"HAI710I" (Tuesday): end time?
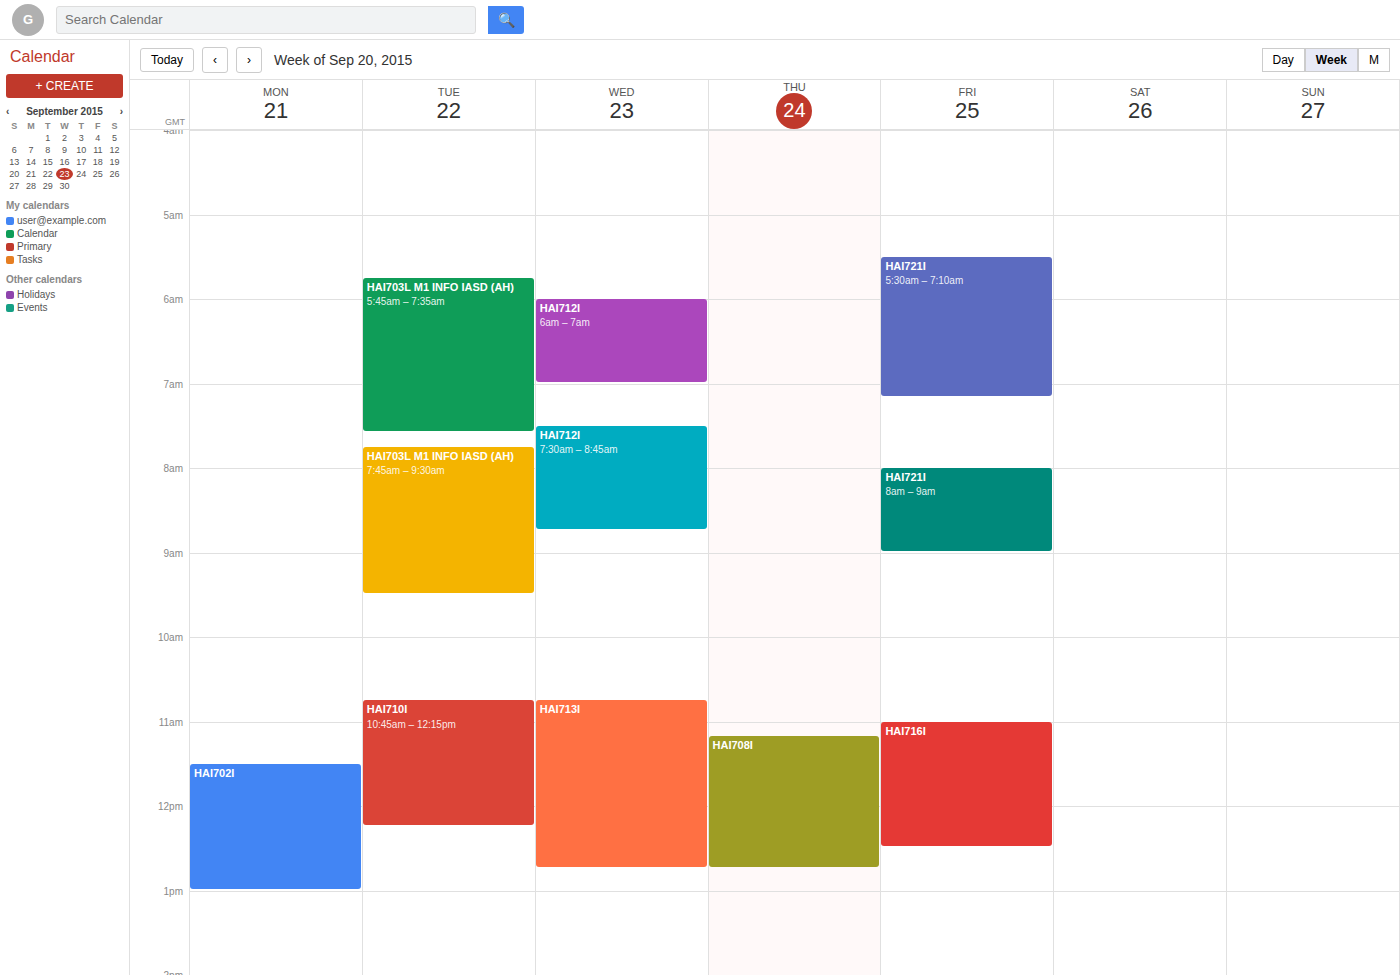
12:15